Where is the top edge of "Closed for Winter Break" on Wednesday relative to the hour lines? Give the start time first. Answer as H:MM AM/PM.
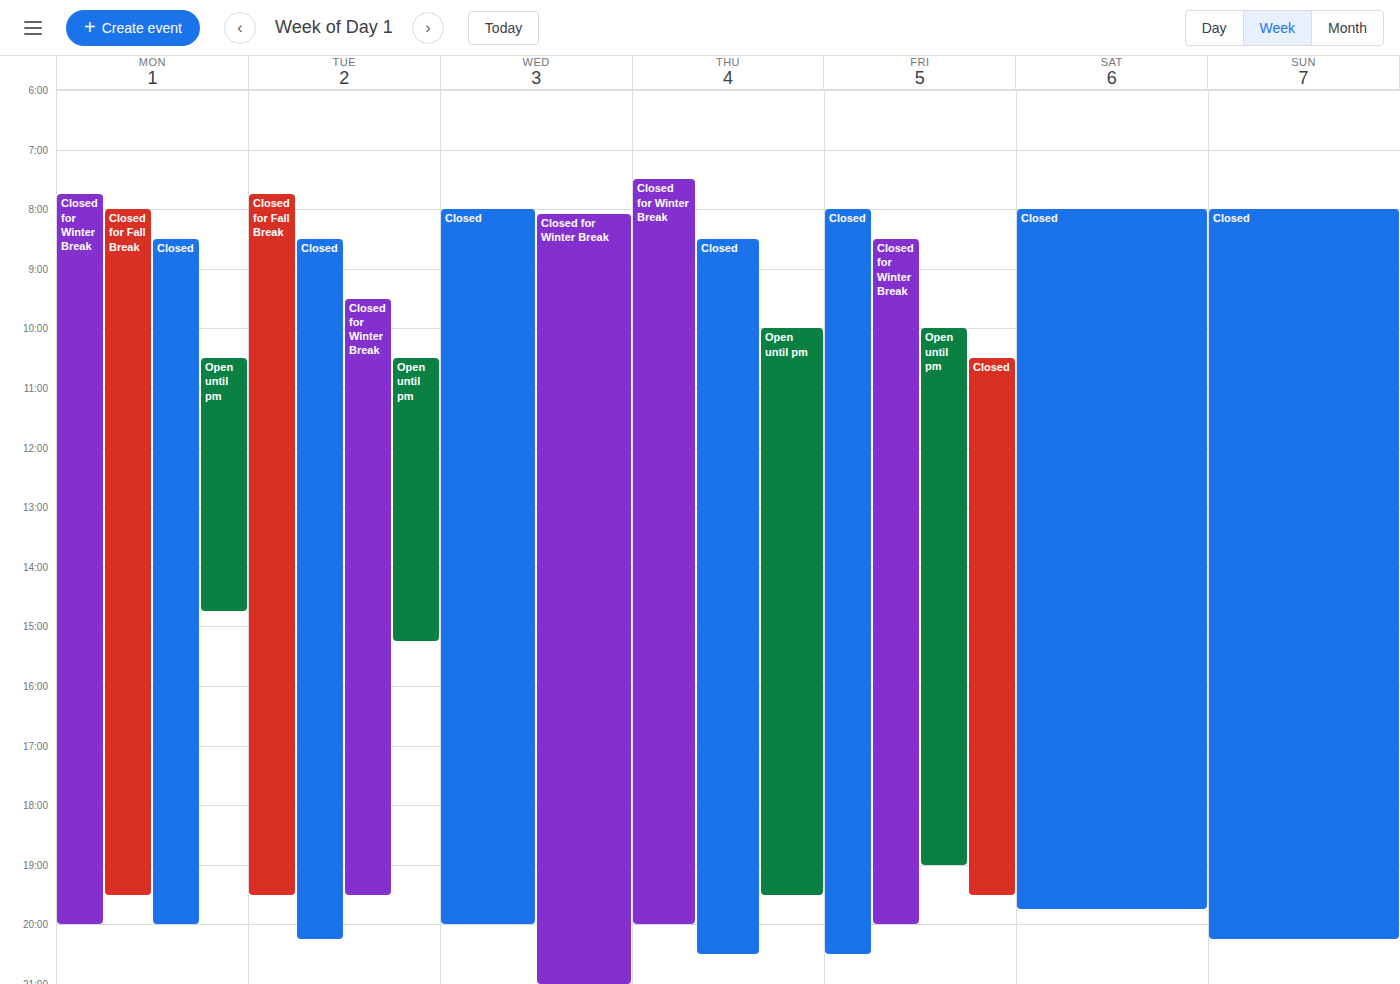
8:05 AM -- neither: 5 minutes below the 8 AM line and 55 minutes above the 9 AM line.